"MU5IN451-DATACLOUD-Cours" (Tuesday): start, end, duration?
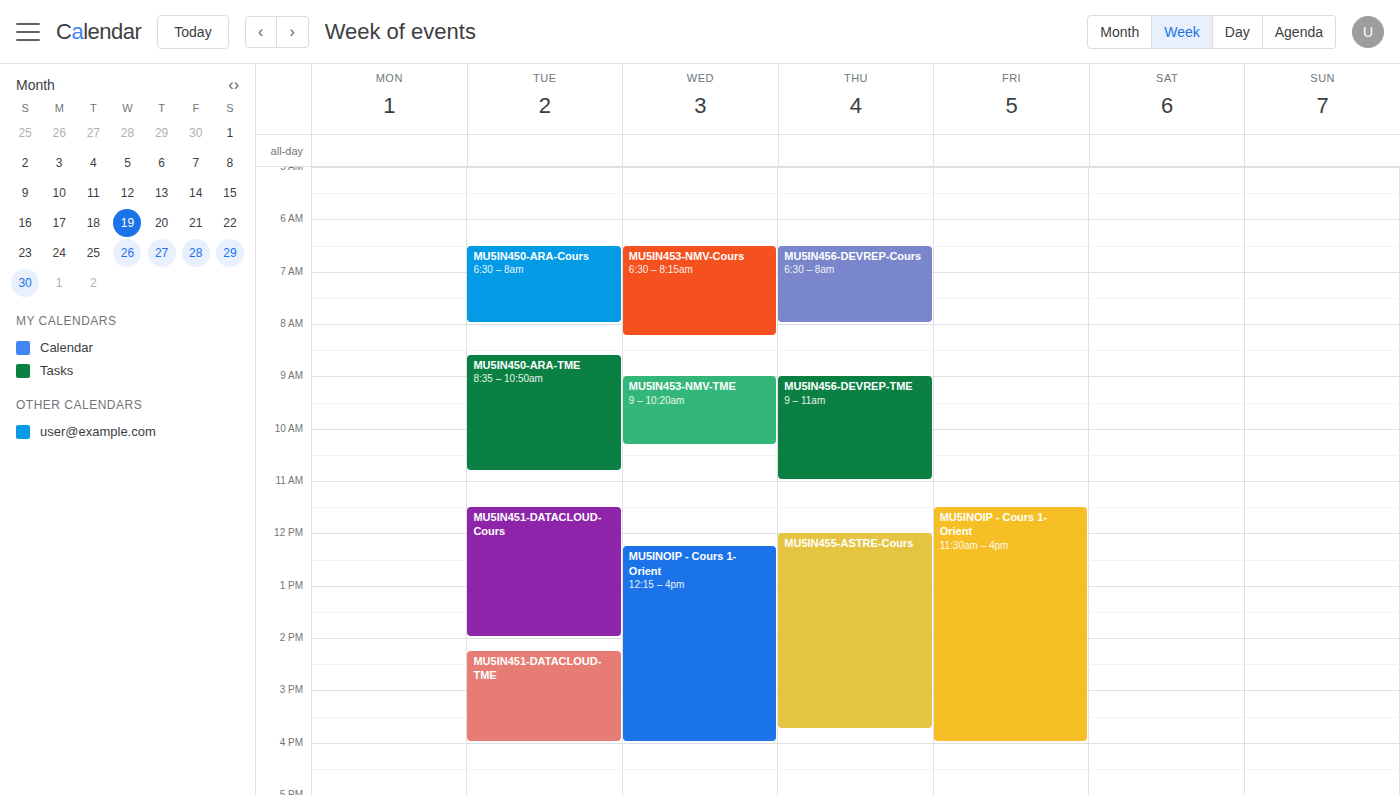
11:30 AM to 2:00 PM, 2 hours 30 minutes